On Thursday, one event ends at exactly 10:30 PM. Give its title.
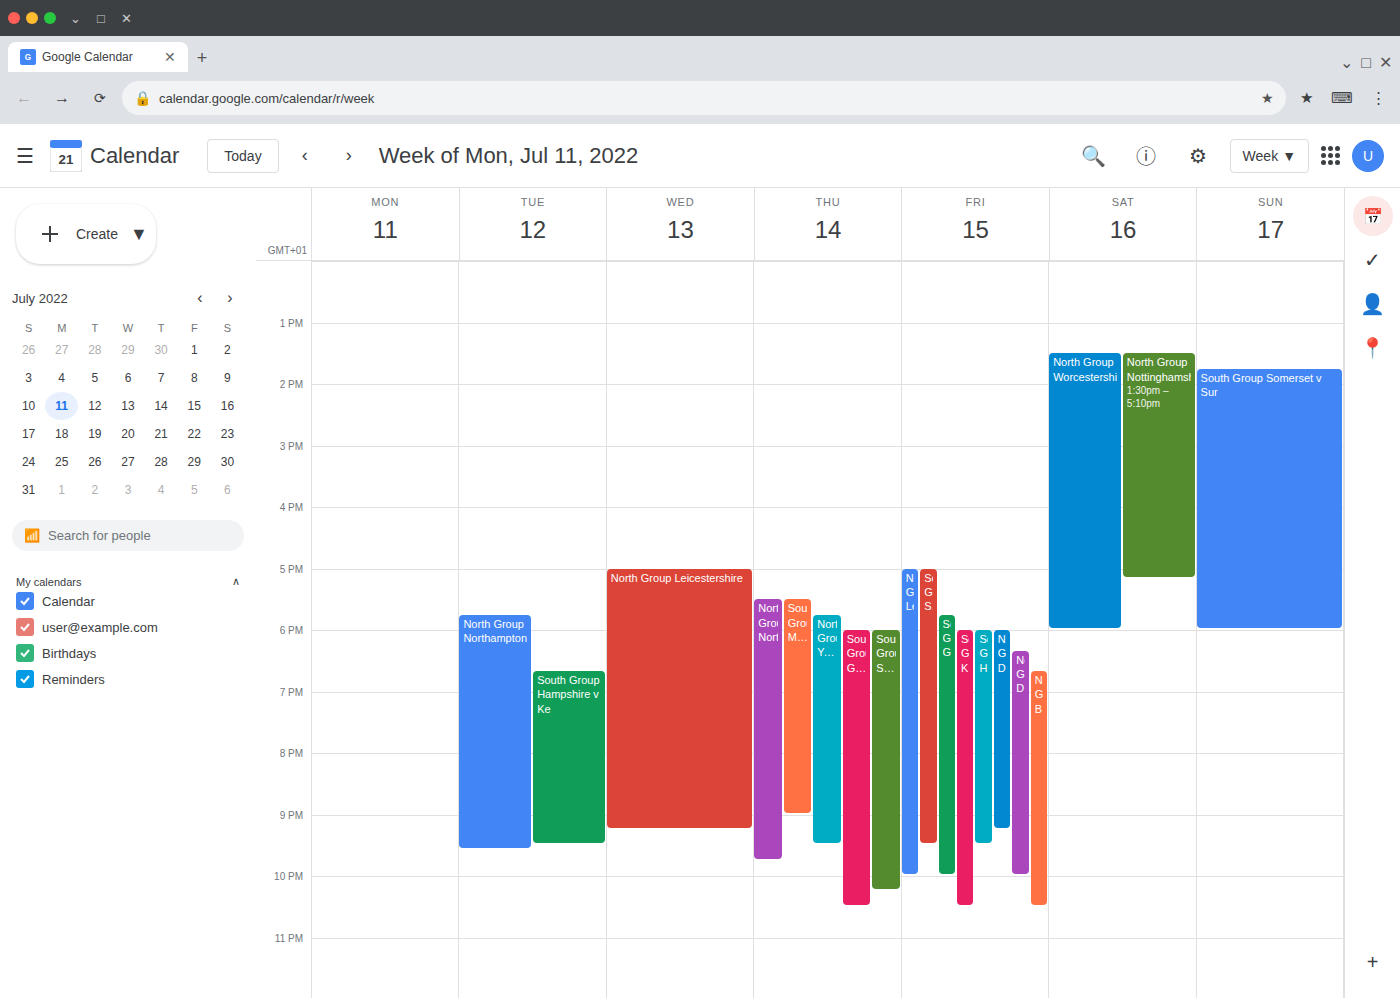
"South Group Glamorgan v Gl"